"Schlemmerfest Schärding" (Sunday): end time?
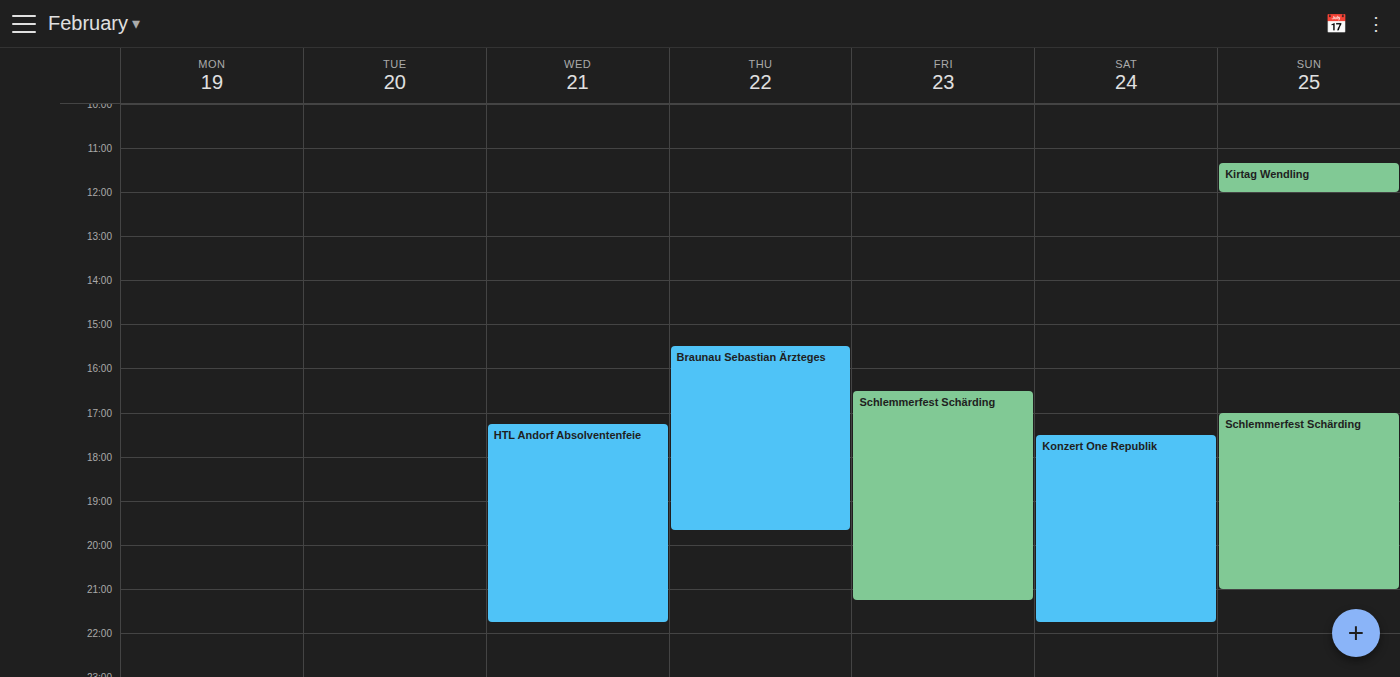
9:00 PM